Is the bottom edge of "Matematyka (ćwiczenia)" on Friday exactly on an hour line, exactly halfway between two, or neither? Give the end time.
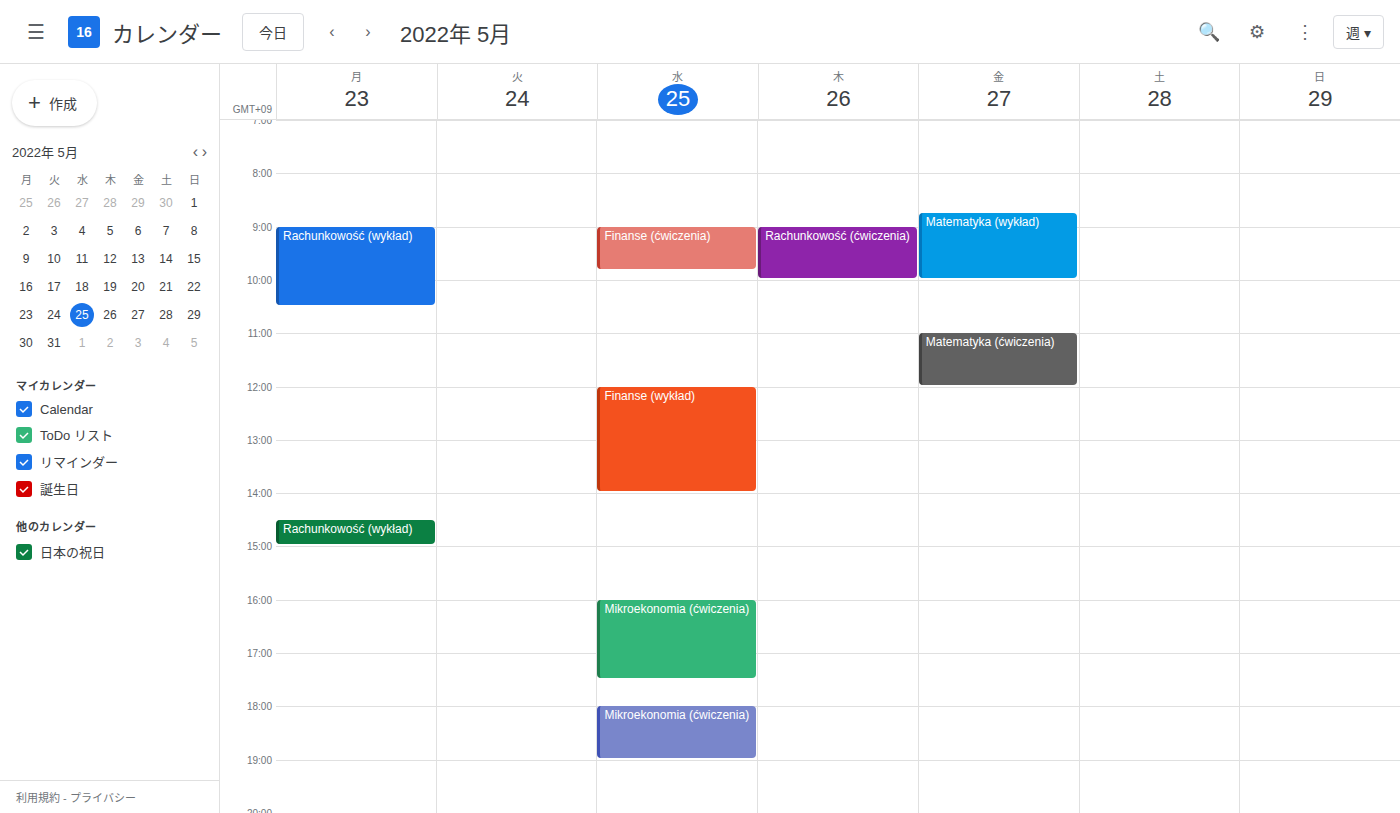
12:00 PM -- exactly on the 12 PM line.